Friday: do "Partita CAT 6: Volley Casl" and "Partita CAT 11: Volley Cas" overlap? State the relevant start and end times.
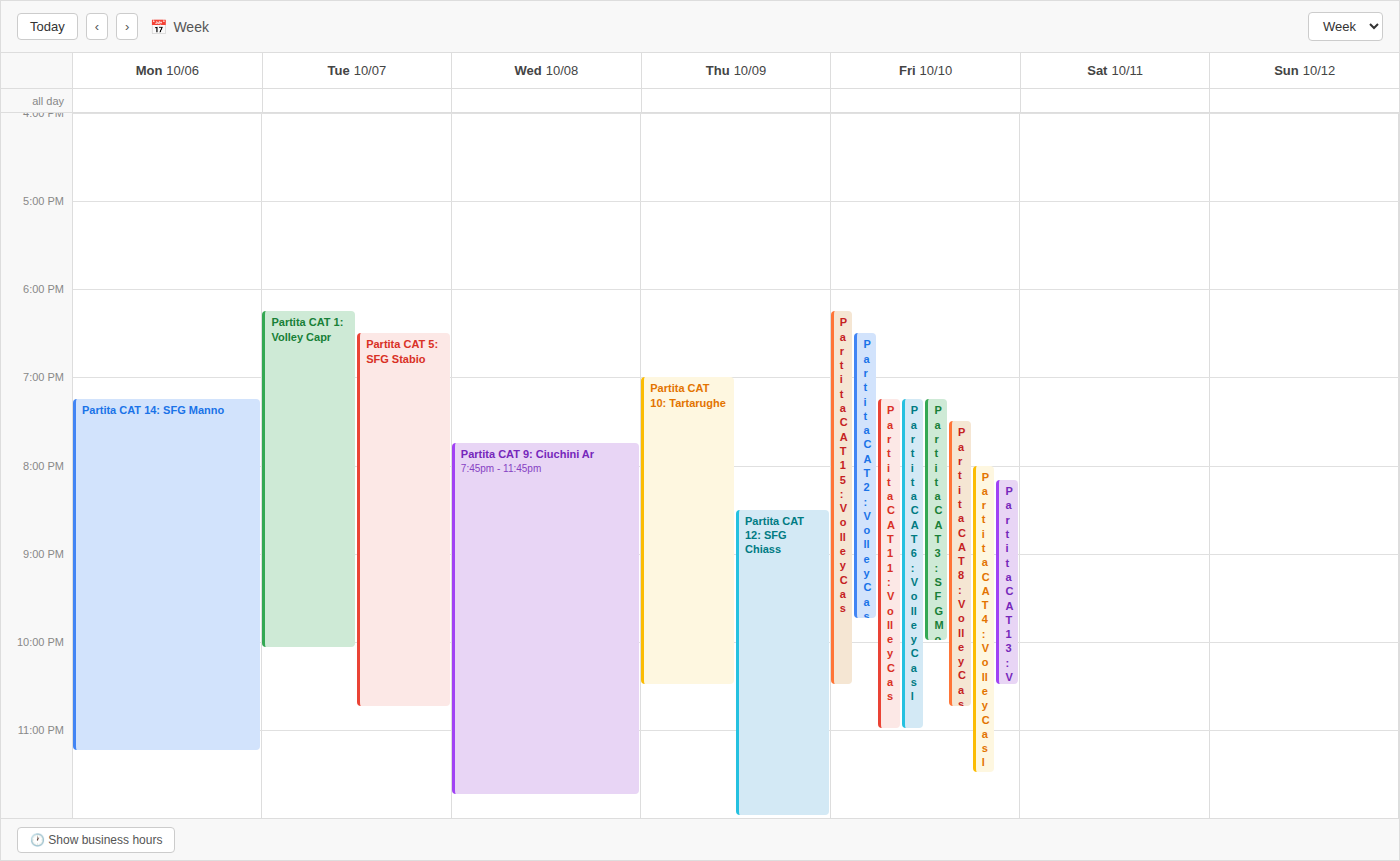
"Partita CAT 11: Volley Cas" runs 7:15 PM to 11:00 PM, inside "Partita CAT 6: Volley Casl" -- they overlap.